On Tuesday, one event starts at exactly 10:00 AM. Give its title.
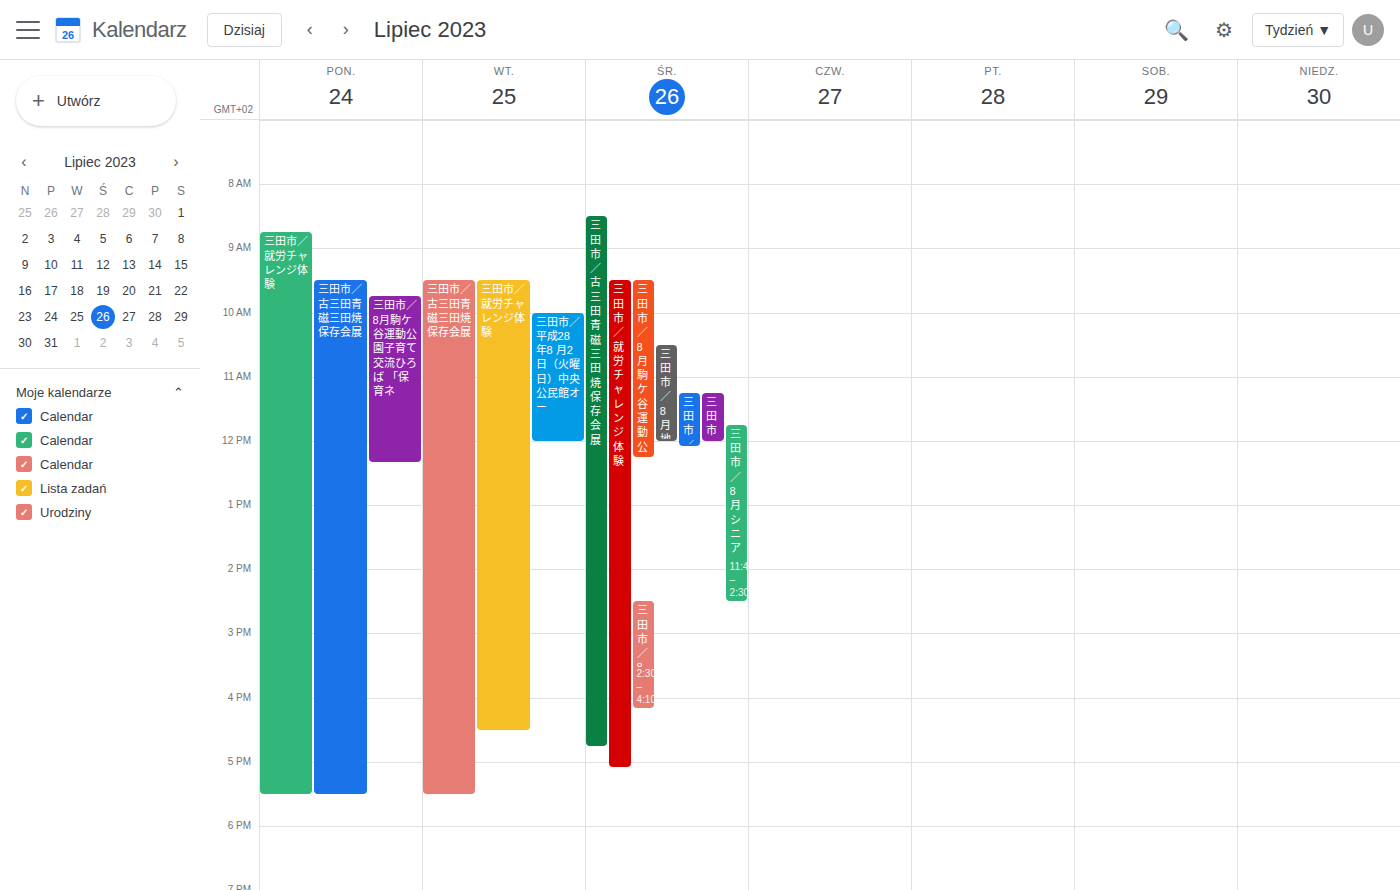
"三田市／平成28年8 月2日（火曜日）中央公民館オー"